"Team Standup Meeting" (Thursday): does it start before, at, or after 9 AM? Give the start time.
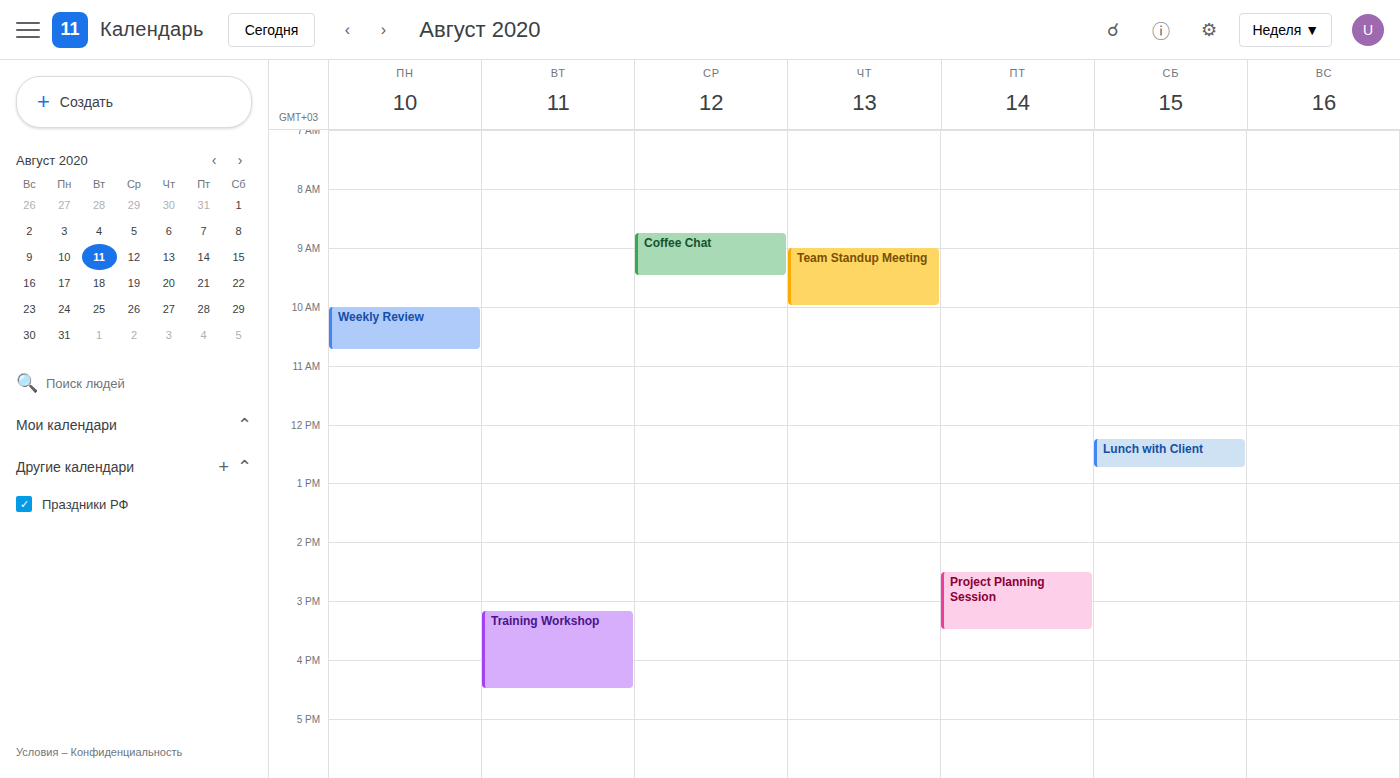
9:00 AM -- exactly at 9 AM, on the 9 AM line.